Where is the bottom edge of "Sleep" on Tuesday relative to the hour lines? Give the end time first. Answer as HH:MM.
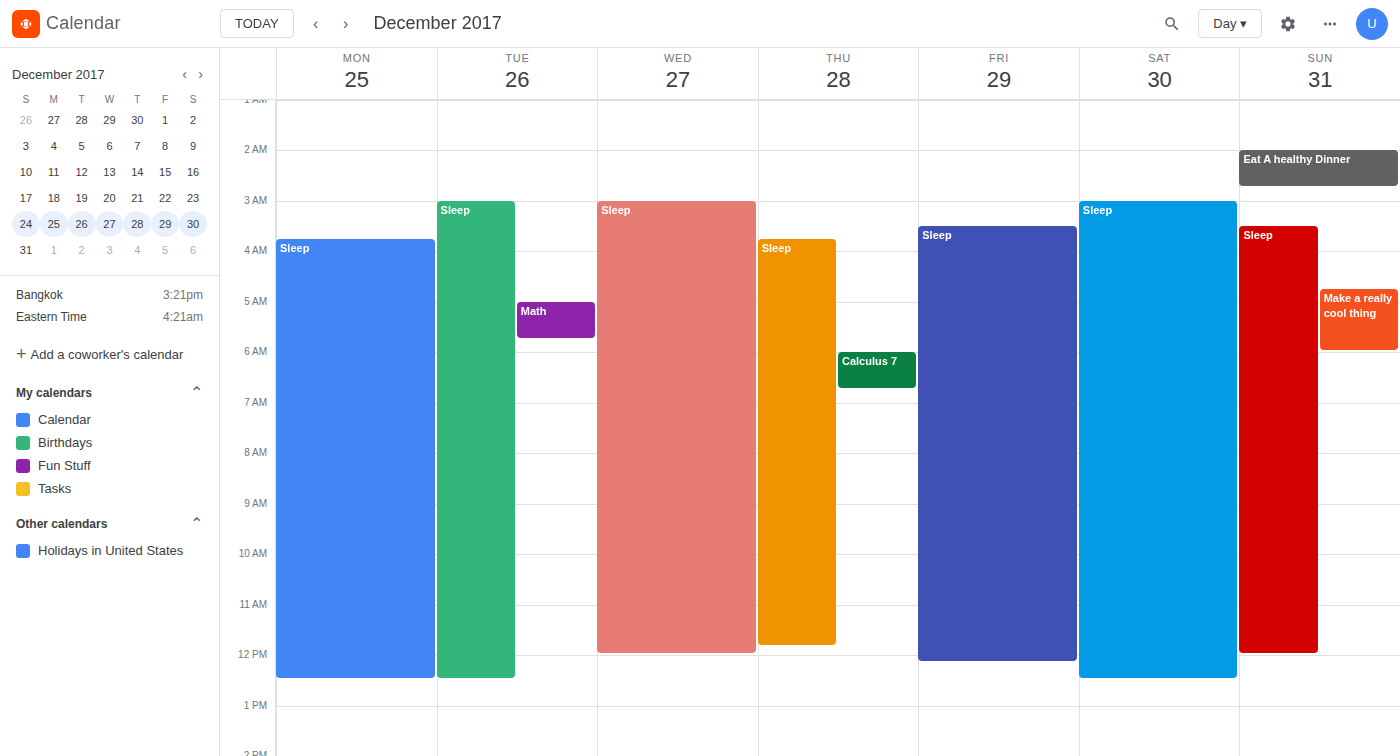
12:30 -- halfway between the 12:00 and 13:00 lines.